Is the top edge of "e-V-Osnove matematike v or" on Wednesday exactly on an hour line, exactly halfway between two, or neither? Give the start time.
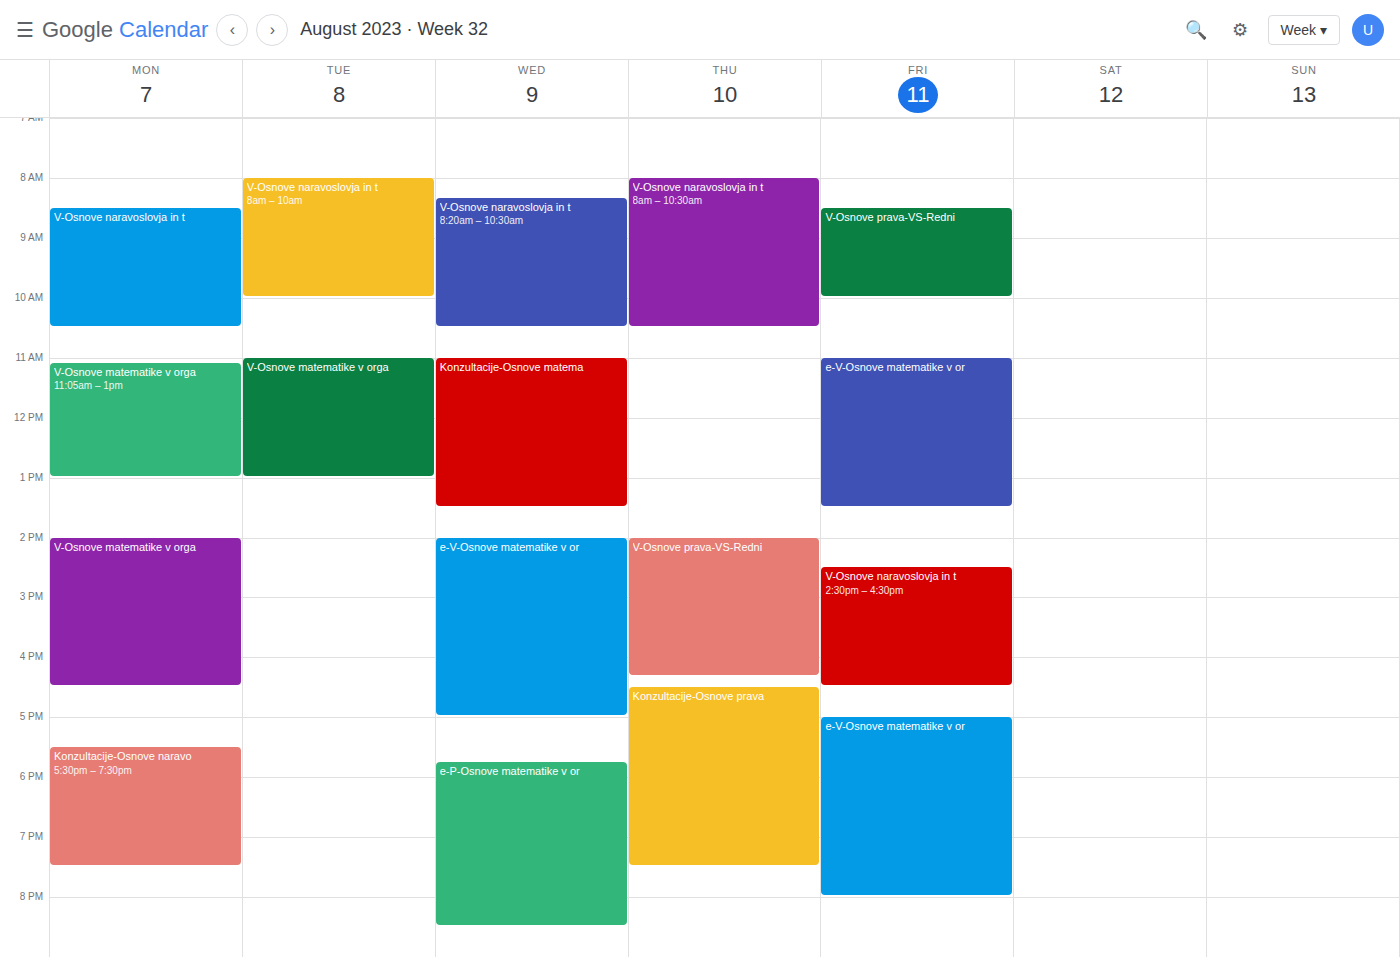
2:00 PM -- exactly on the 2 PM line.